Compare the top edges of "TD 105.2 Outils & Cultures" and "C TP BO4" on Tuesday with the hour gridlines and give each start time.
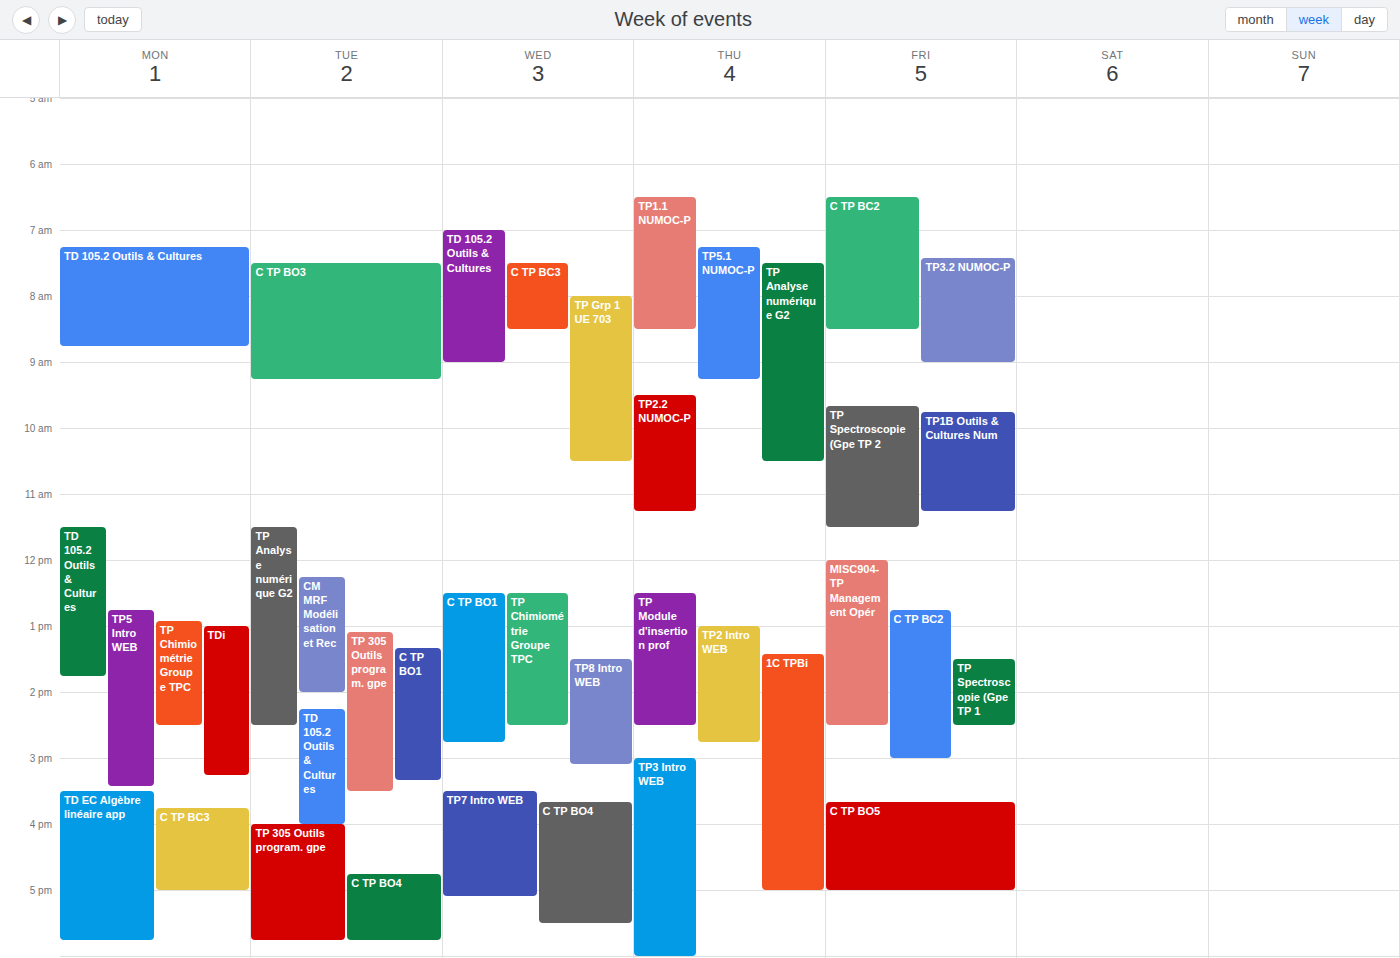
"TD 105.2 Outils & Cultures": 2:15 PM, neither: a quarter of the way from the 2 PM line to the 3 PM line. "C TP BO4": 4:45 PM, neither: three quarters of the way from the 4 PM line to the 5 PM line.